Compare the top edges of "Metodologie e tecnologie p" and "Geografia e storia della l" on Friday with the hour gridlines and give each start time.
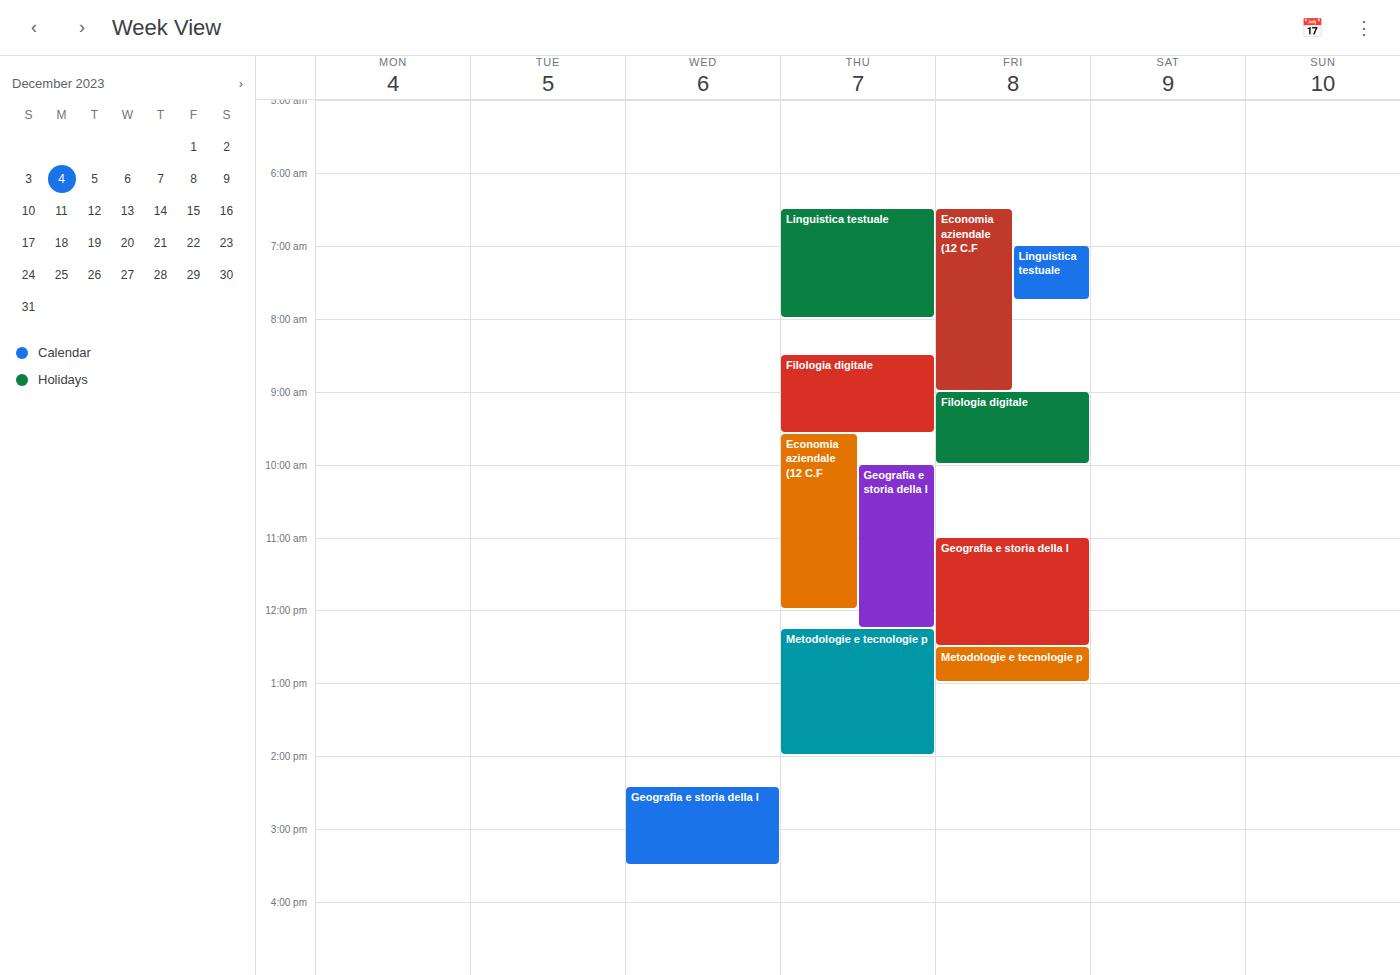
"Metodologie e tecnologie p": 12:30 PM, halfway between the 12 PM and 1 PM lines. "Geografia e storia della l": 11:00 AM, exactly on the 11 AM line.